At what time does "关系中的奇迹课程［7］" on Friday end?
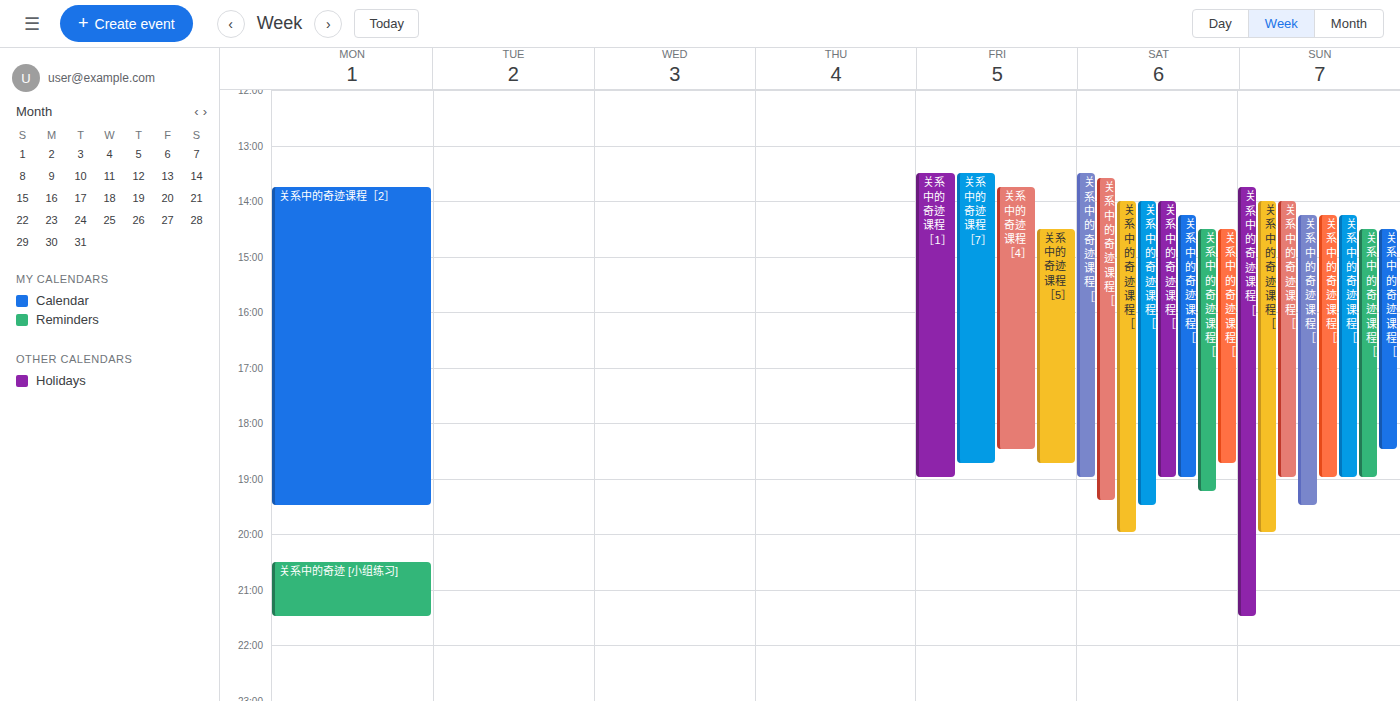
6:45 PM